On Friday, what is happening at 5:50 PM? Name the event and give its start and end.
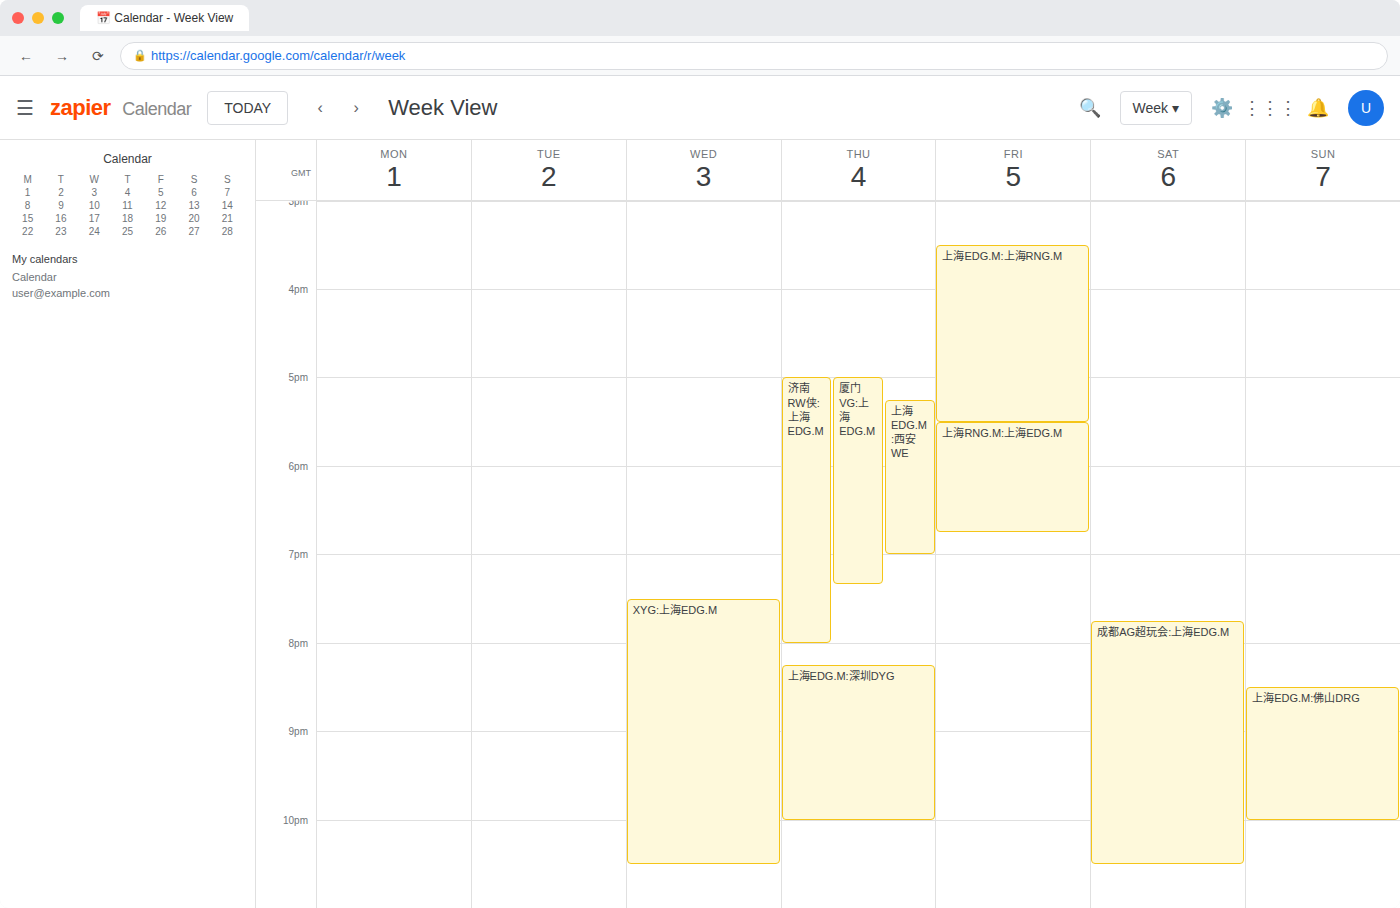
"上海RNG.M:上海EDG.M", 5:30 PM to 6:45 PM